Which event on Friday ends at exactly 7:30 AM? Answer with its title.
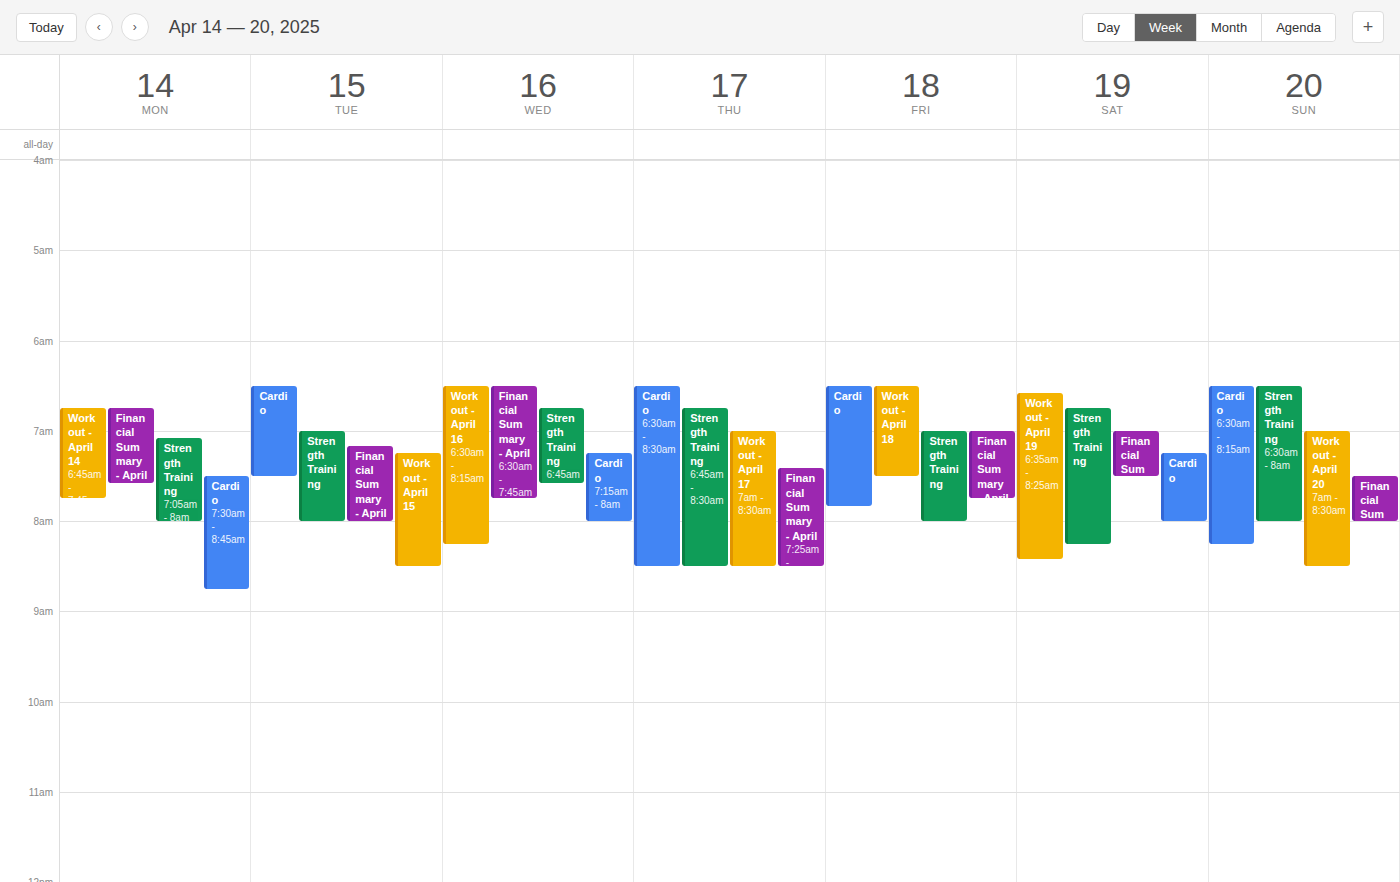
"Workout - April 18"